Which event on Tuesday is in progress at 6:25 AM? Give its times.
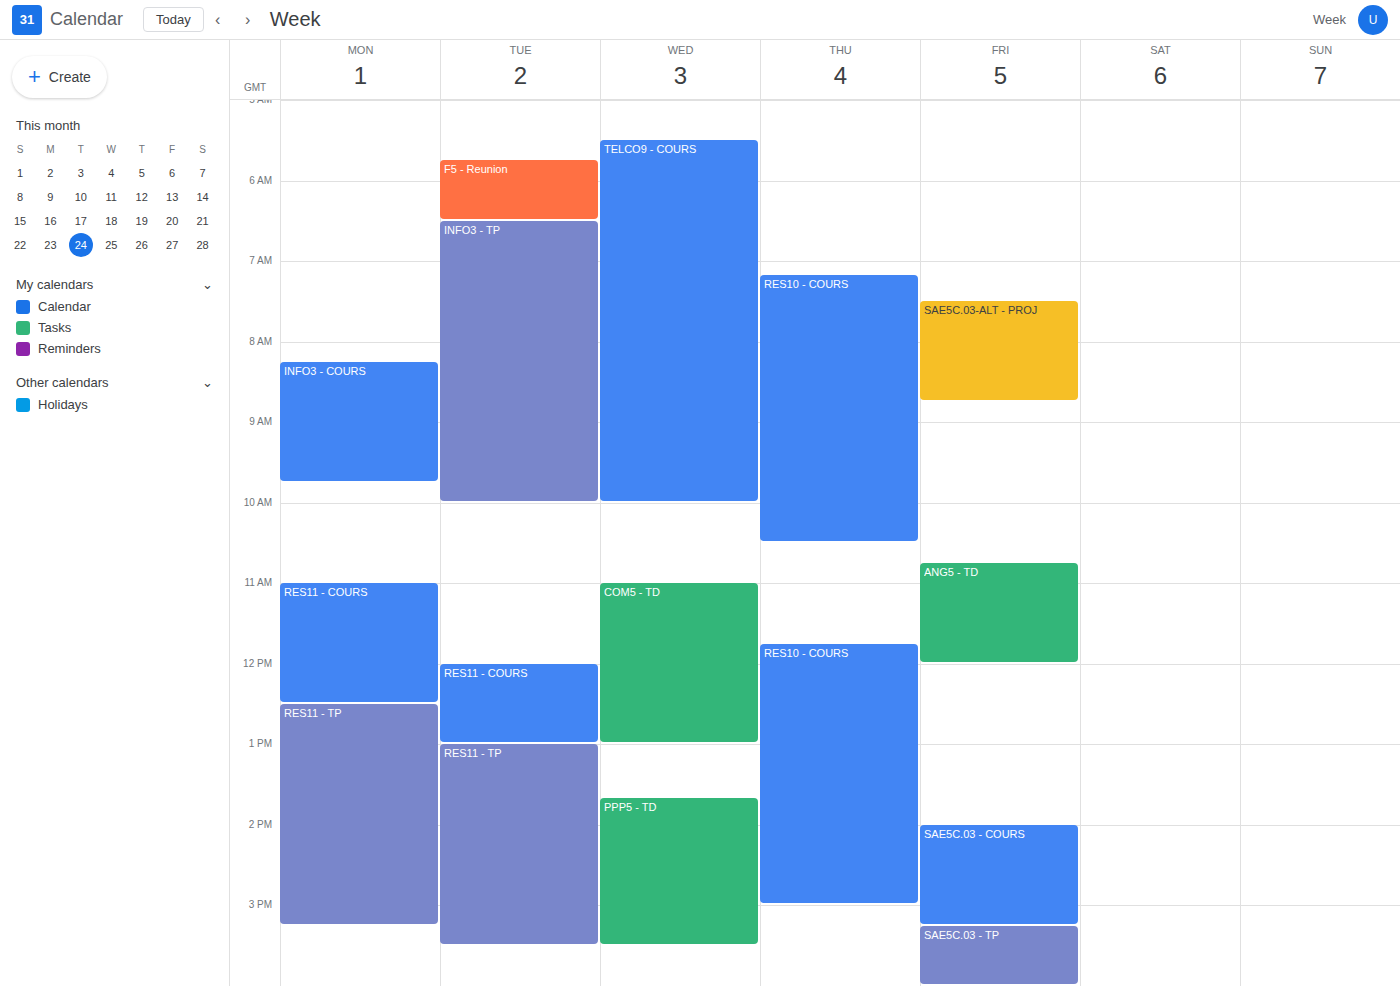
"F5 - Reunion", 5:45 AM to 6:30 AM